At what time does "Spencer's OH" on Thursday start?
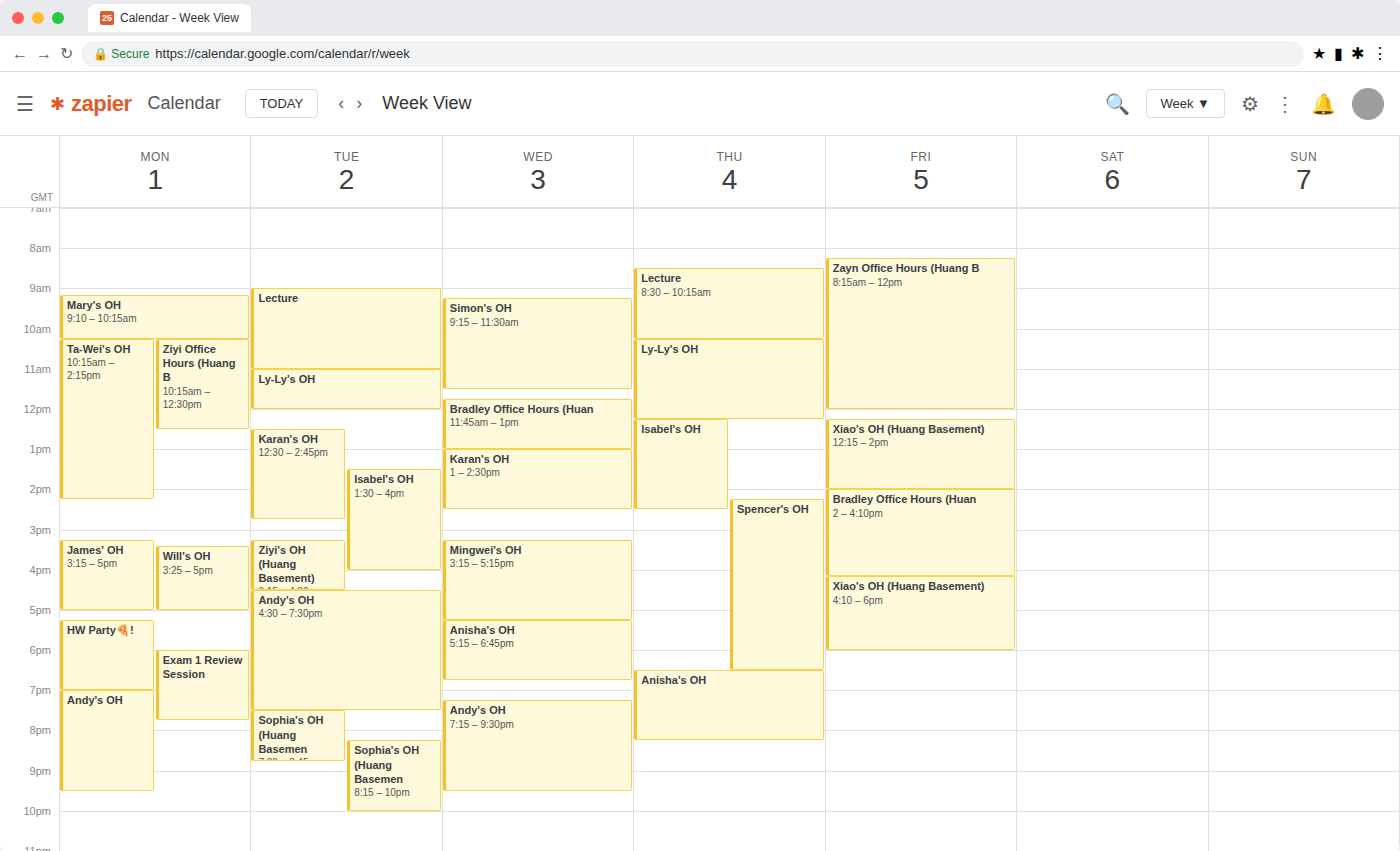
2:15 PM